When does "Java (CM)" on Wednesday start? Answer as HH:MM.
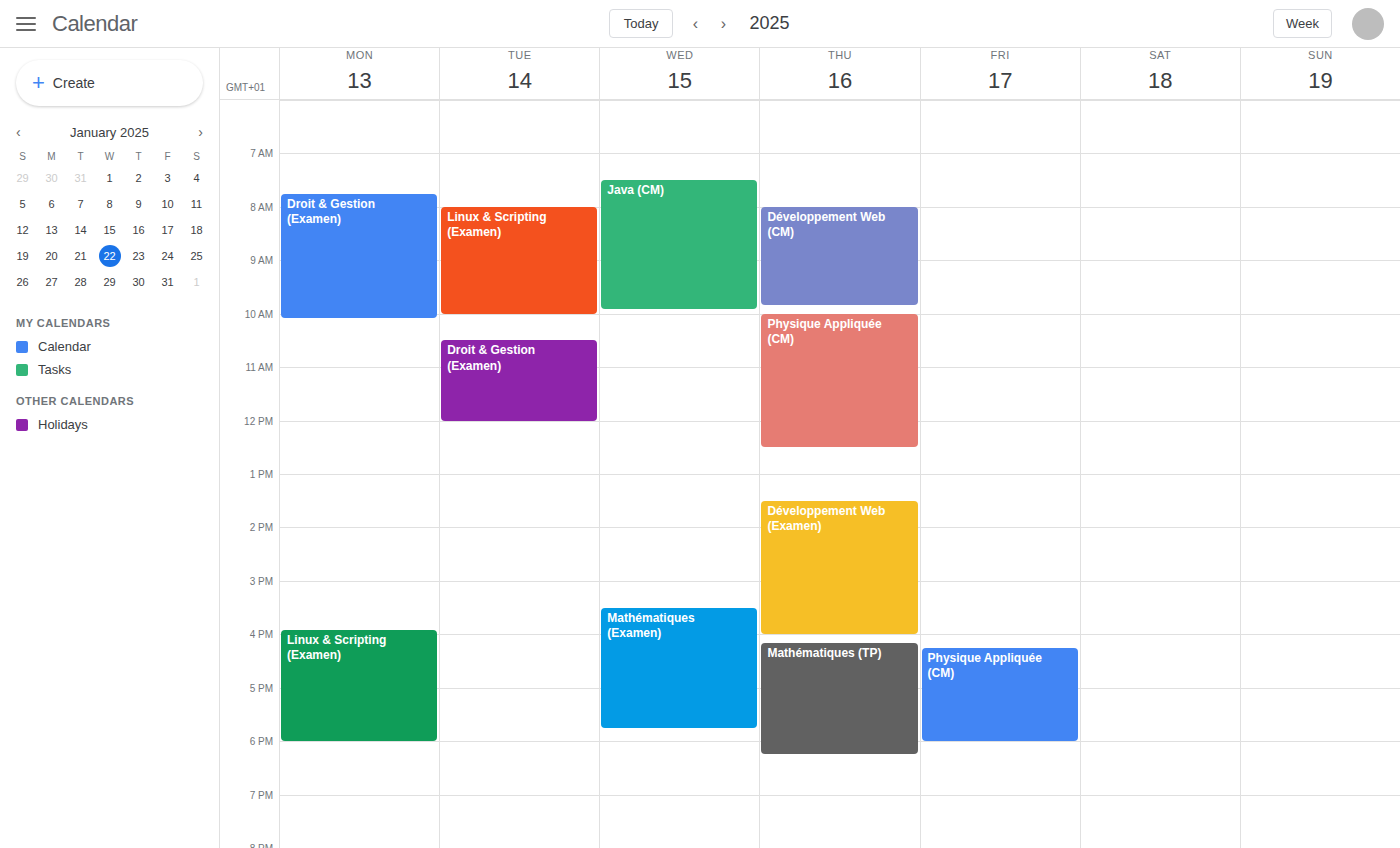
07:30